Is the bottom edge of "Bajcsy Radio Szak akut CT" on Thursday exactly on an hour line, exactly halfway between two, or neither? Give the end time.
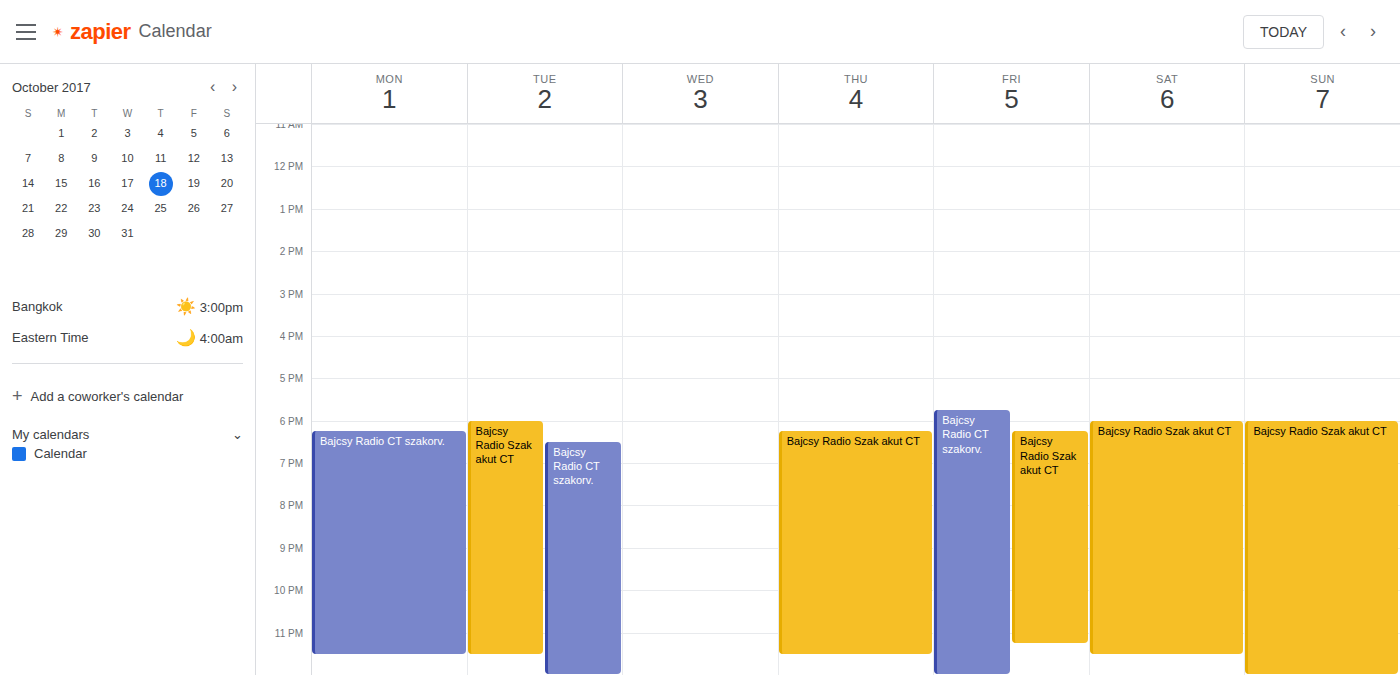
11:30 PM -- halfway between the 11 PM and 12 AM lines.